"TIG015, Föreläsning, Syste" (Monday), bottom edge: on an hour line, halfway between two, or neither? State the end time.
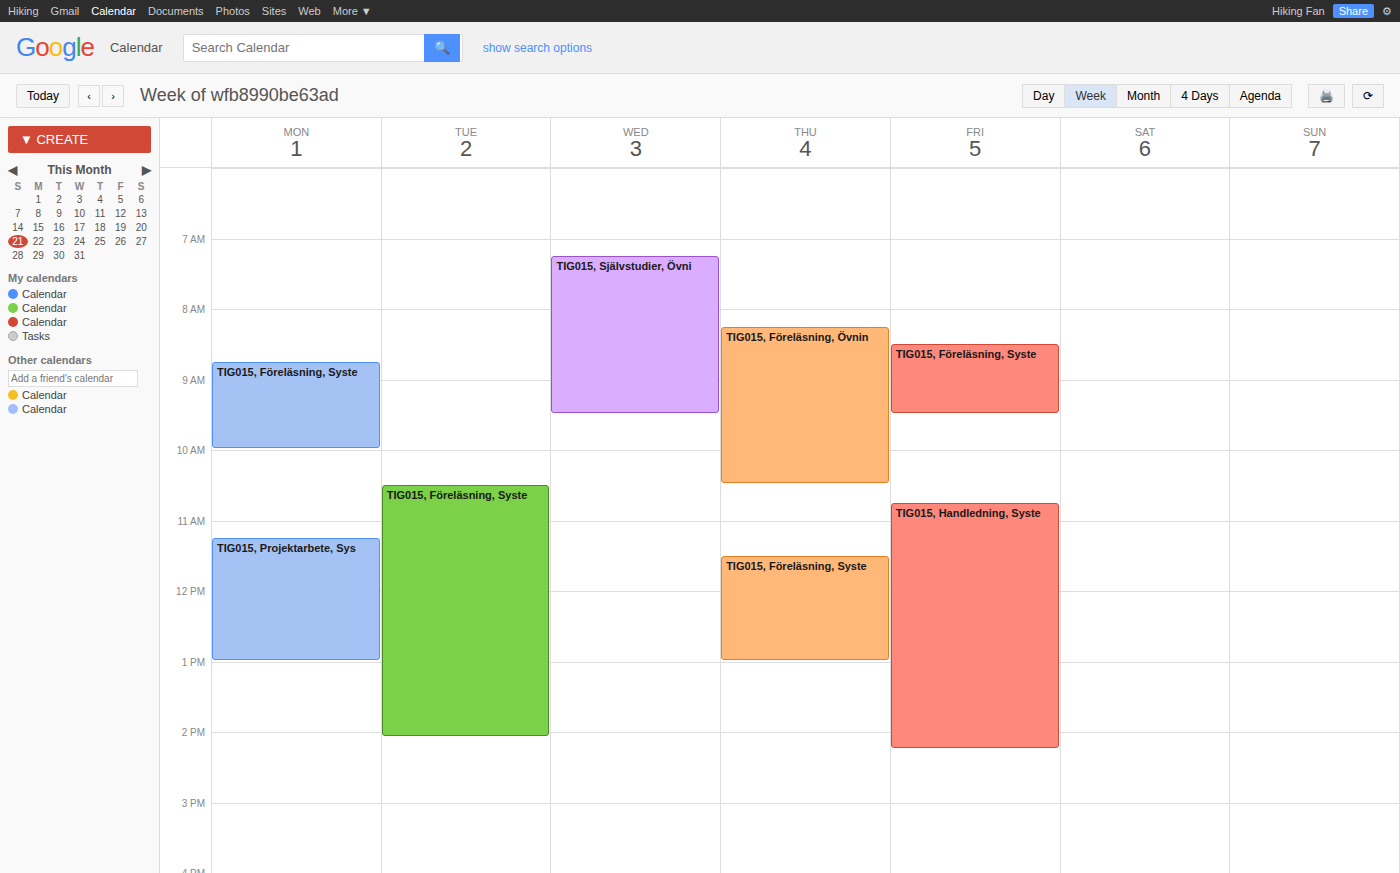
10:00 AM -- exactly on the 10 AM line.